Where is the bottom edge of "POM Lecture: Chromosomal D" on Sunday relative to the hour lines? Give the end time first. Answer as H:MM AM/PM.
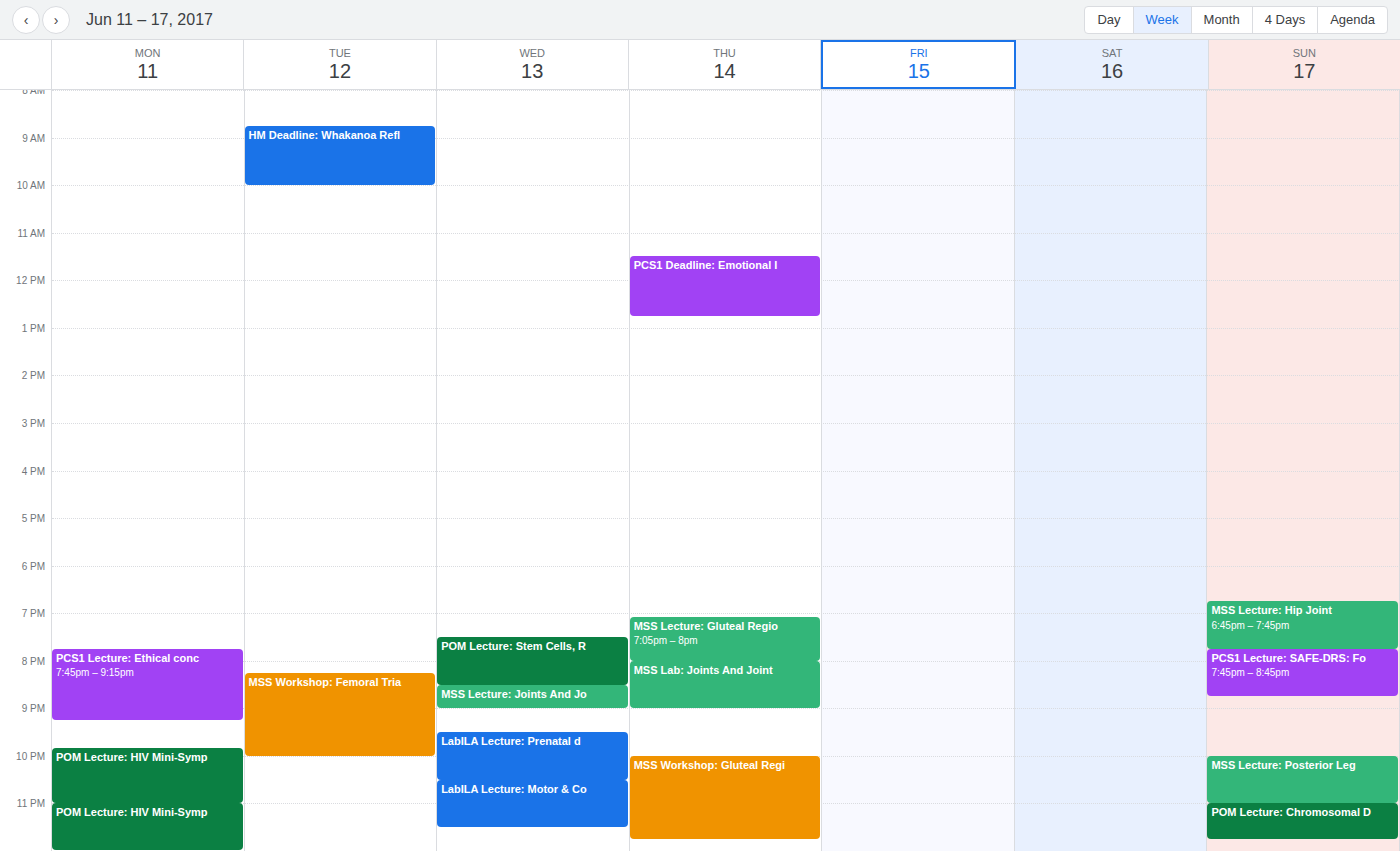
11:45 PM -- neither: three quarters of the way from the 11 PM line to the 12 AM line.